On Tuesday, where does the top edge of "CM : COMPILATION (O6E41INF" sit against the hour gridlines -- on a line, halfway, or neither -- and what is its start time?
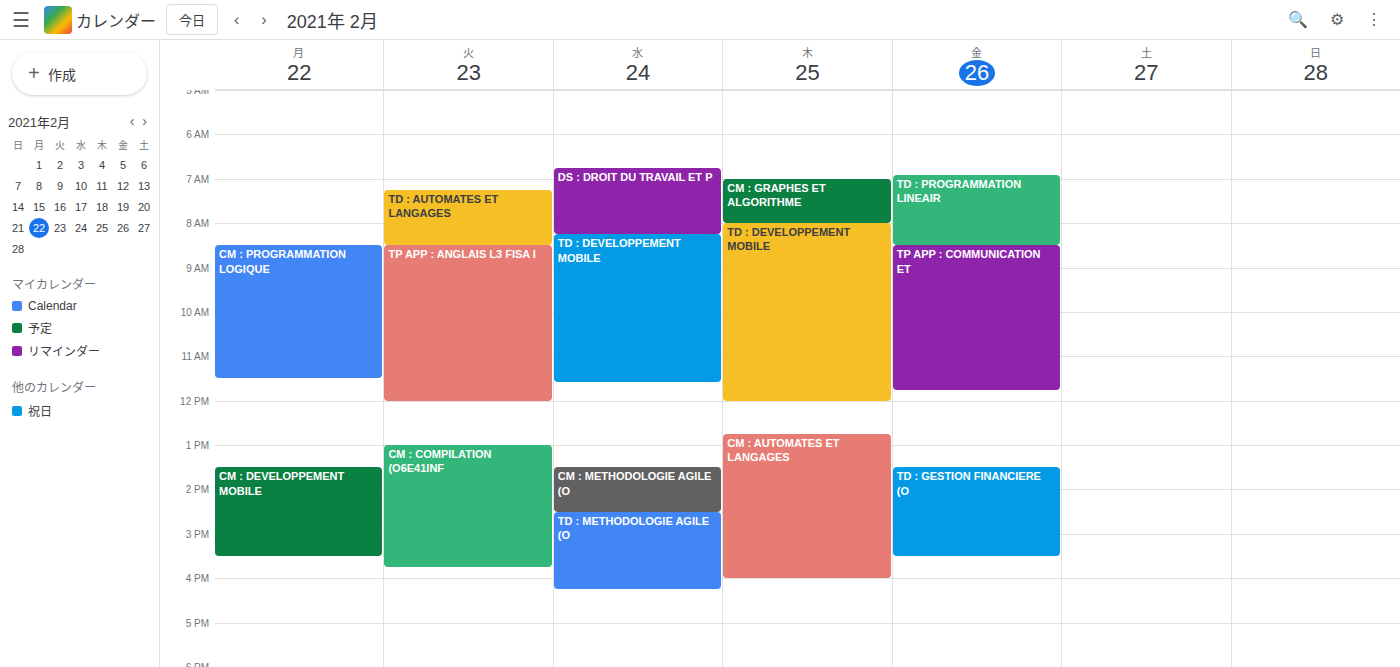
1:00 PM -- exactly on the 1 PM line.